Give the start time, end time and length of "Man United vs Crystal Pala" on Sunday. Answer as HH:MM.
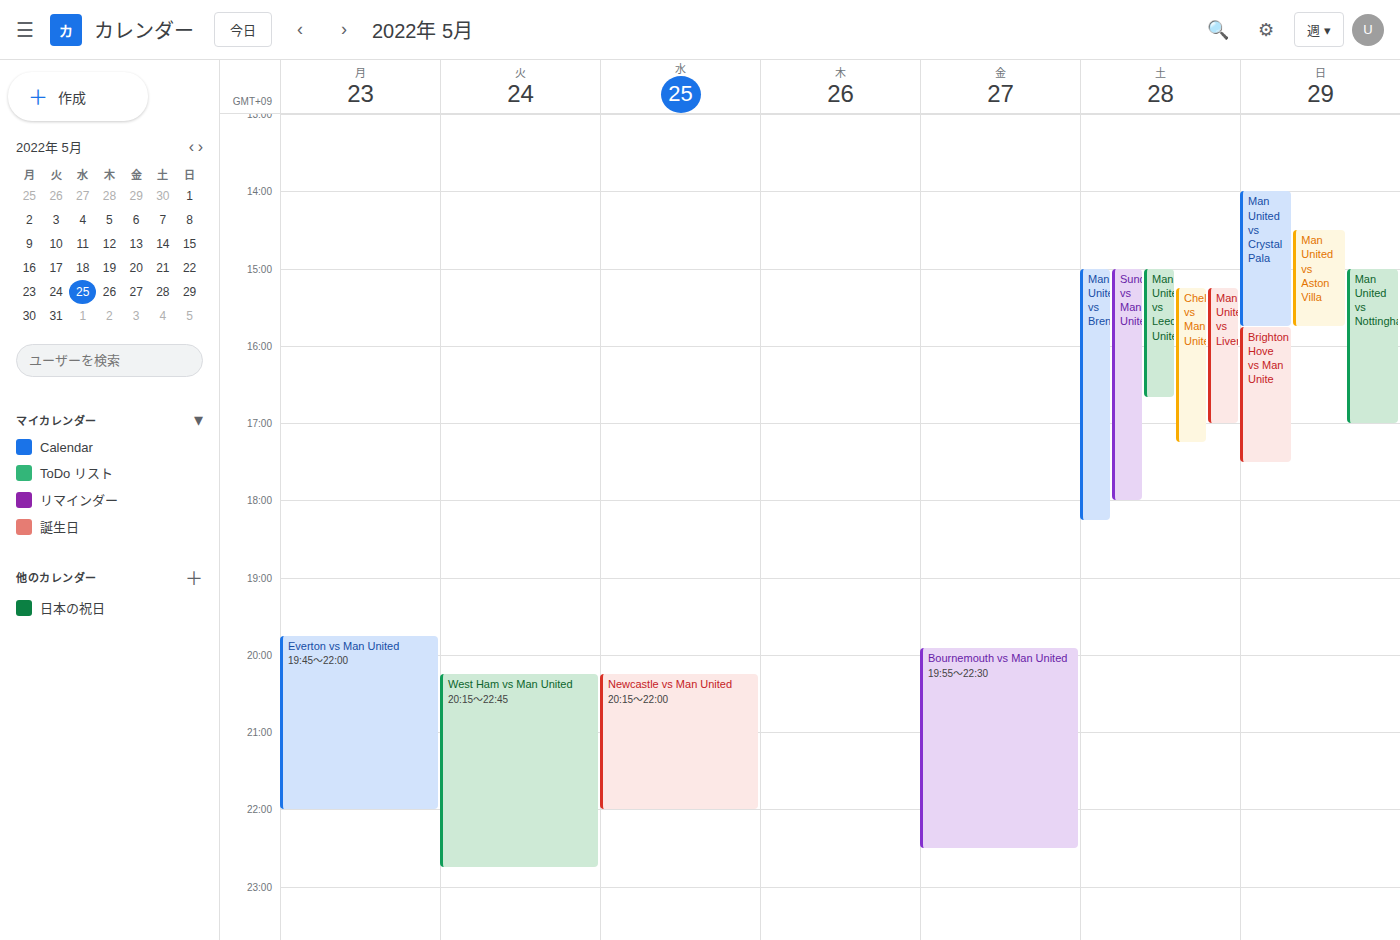
14:00 to 15:45, 1 hour 45 minutes